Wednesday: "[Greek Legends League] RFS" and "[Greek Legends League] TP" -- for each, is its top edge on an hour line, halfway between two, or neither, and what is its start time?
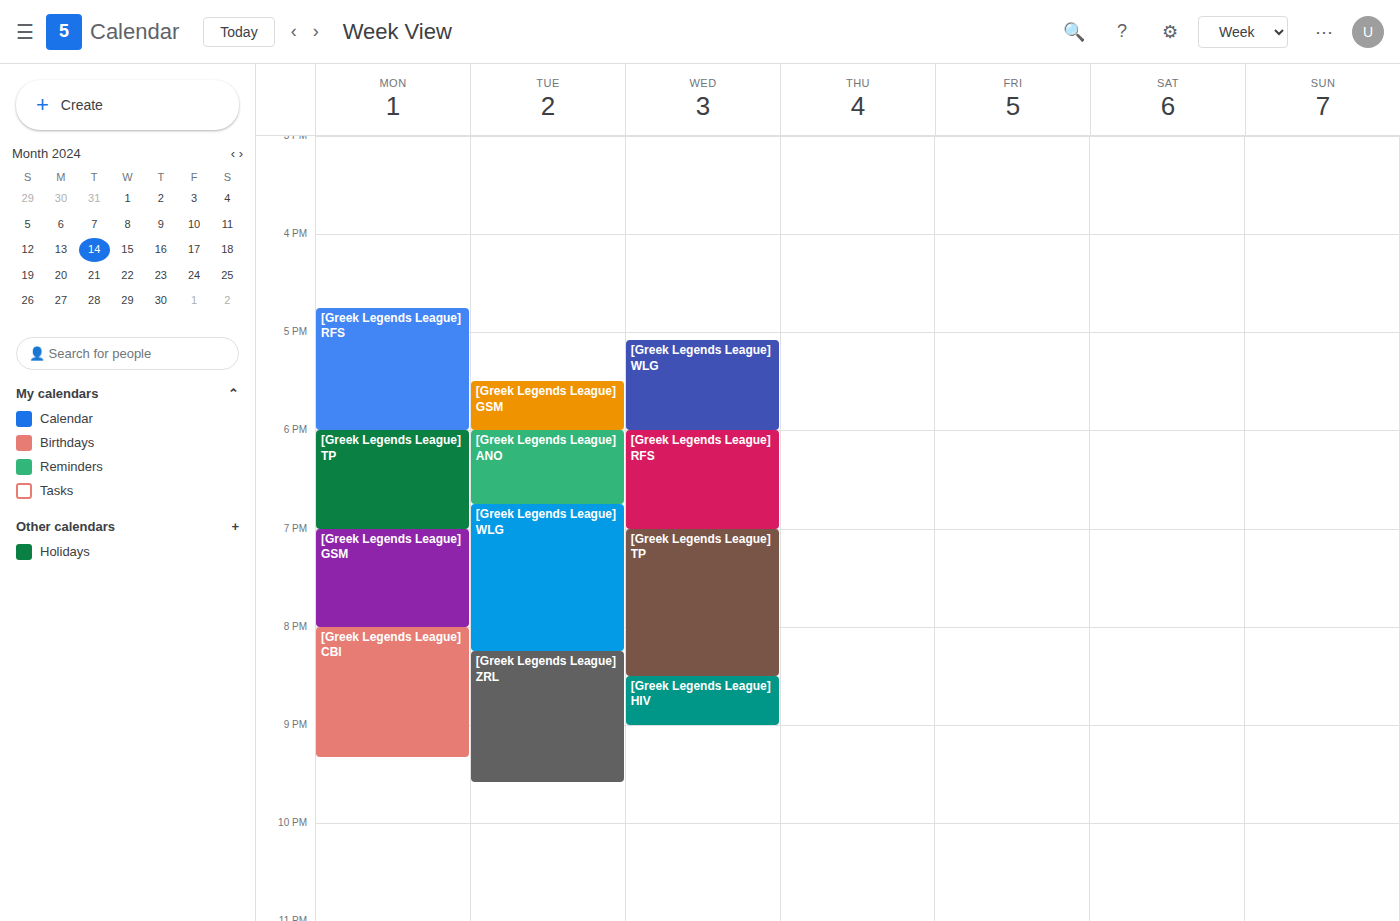
"[Greek Legends League] RFS": 6:00 PM, exactly on the 6 PM line. "[Greek Legends League] TP": 7:00 PM, exactly on the 7 PM line.